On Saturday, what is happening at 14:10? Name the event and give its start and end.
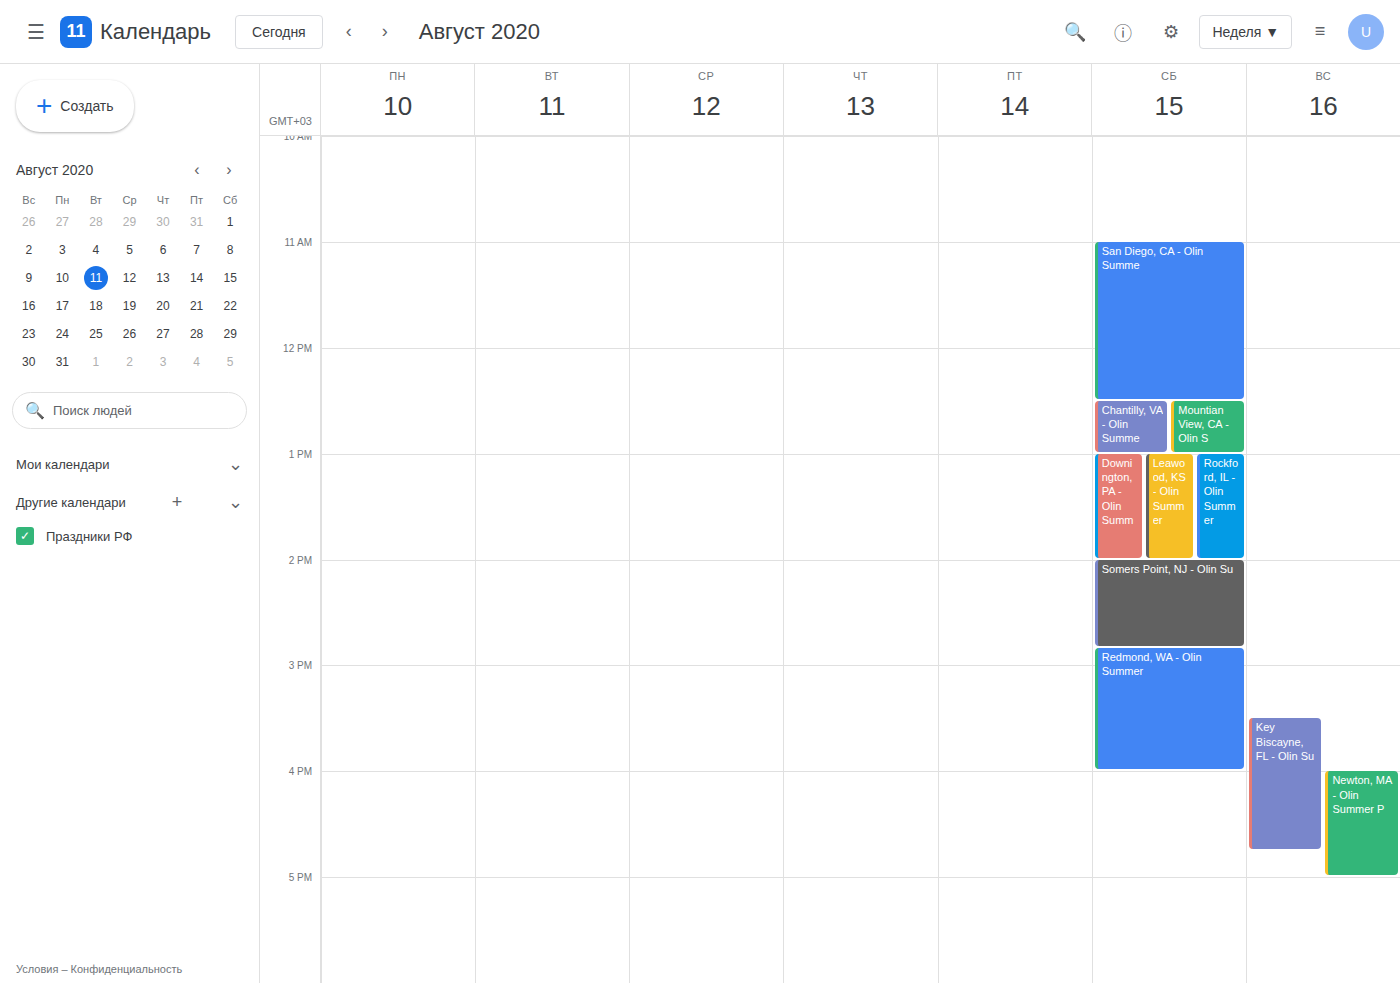
"Somers Point, NJ - Olin Su", 14:00 to 14:50